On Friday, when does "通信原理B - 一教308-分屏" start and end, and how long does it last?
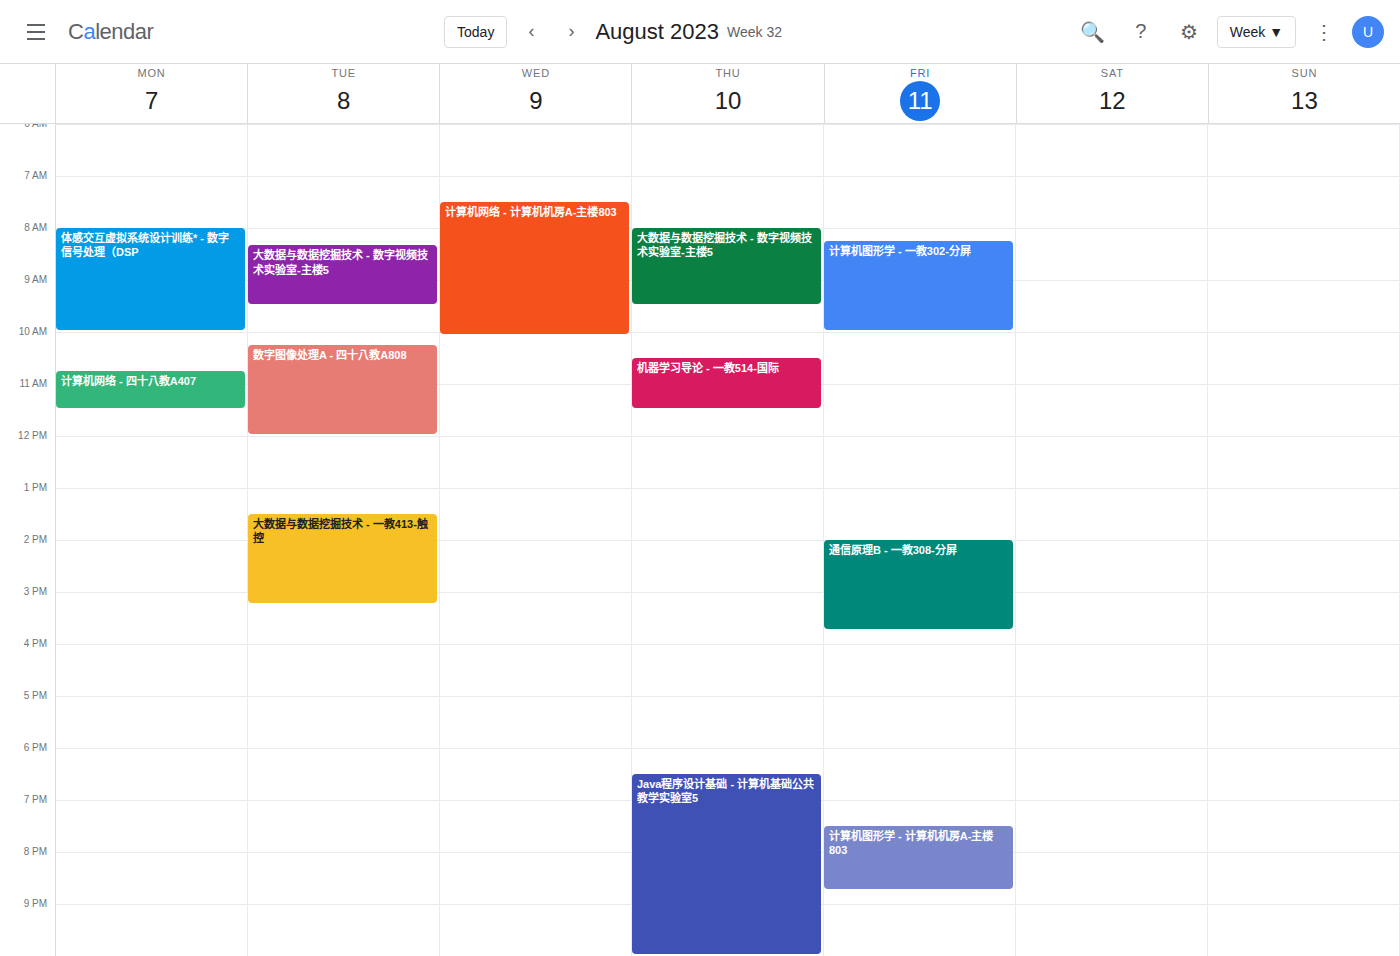
2:00 PM to 3:45 PM, 1 hour 45 minutes